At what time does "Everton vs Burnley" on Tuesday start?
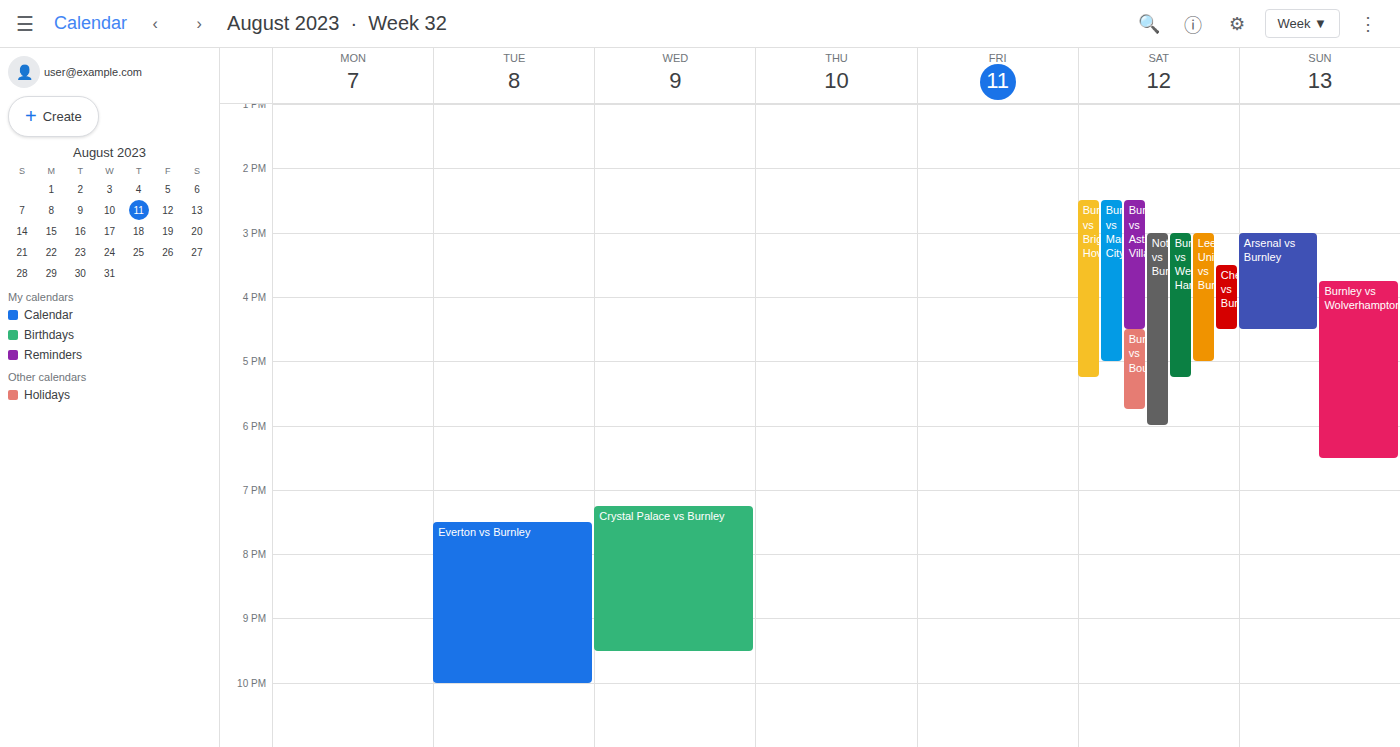
7:30 PM